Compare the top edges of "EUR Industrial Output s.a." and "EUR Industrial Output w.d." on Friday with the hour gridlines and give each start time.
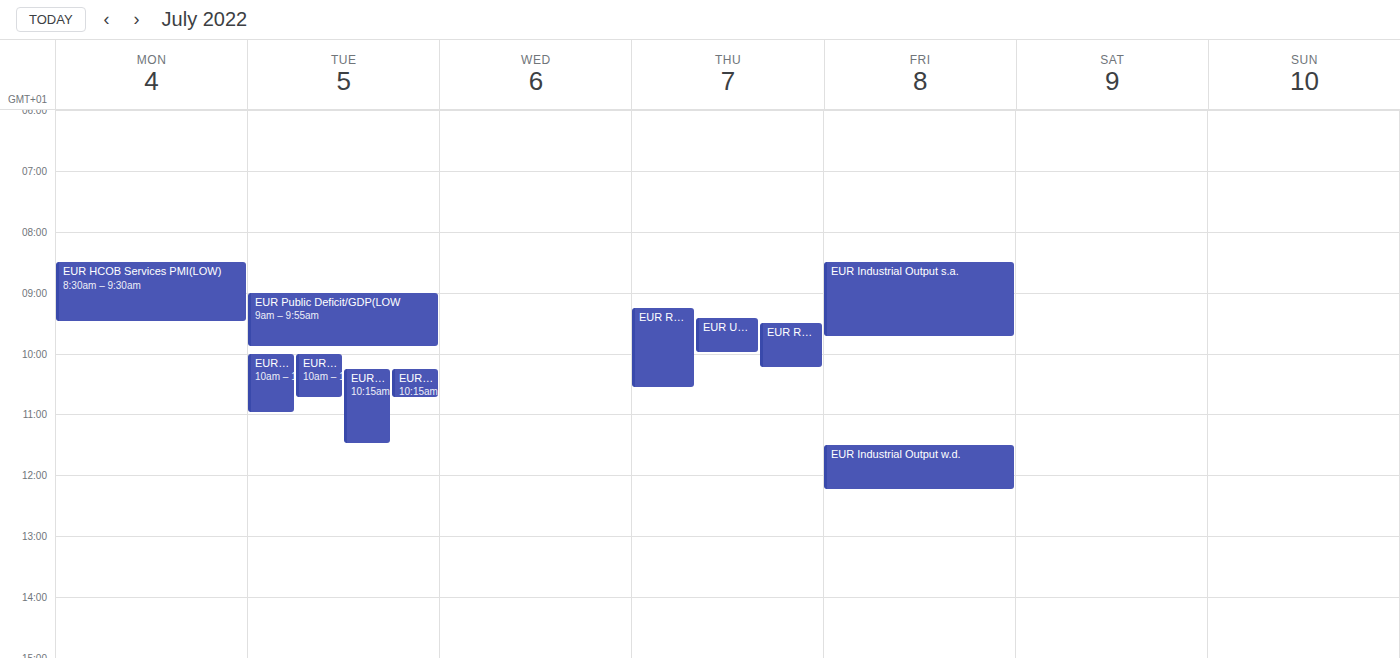
"EUR Industrial Output s.a.": 8:30 AM, halfway between the 8 AM and 9 AM lines. "EUR Industrial Output w.d.": 11:30 AM, halfway between the 11 AM and 12 PM lines.